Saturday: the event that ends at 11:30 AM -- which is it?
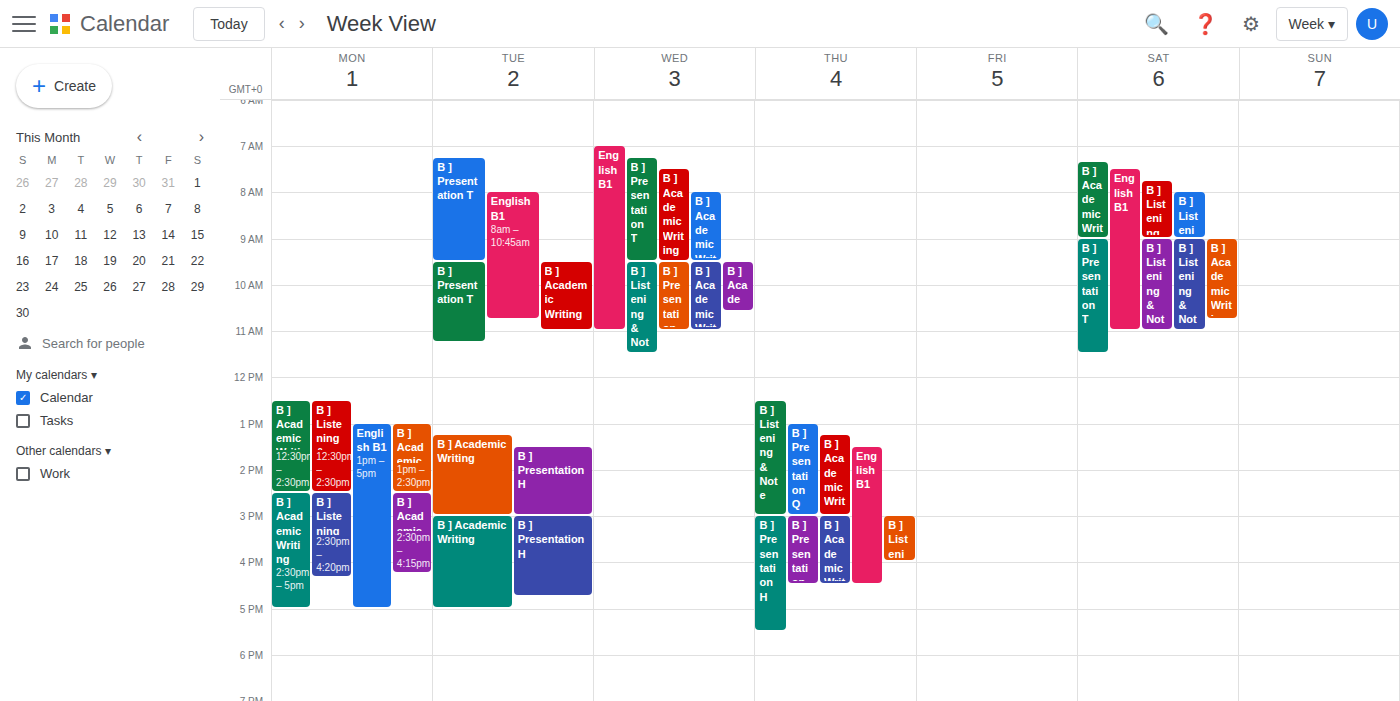
"B ] Presentation T"